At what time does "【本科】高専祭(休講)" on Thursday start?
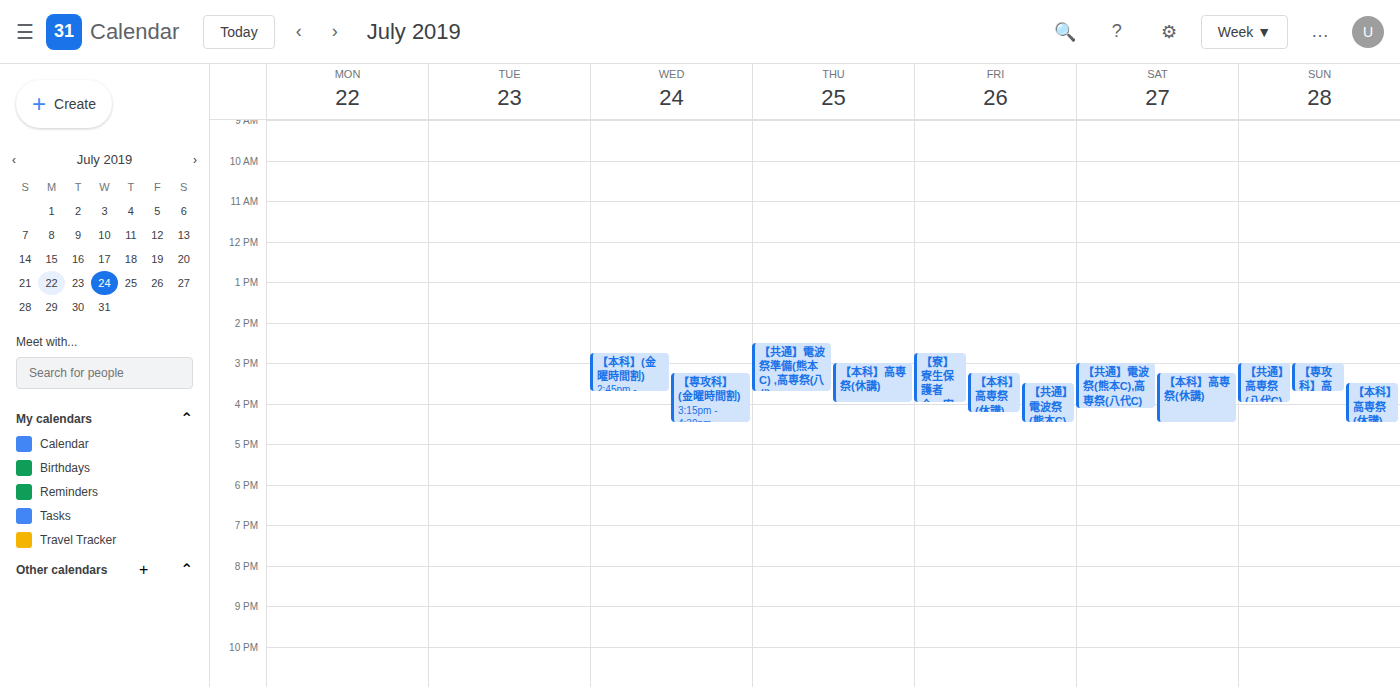
3:00 PM